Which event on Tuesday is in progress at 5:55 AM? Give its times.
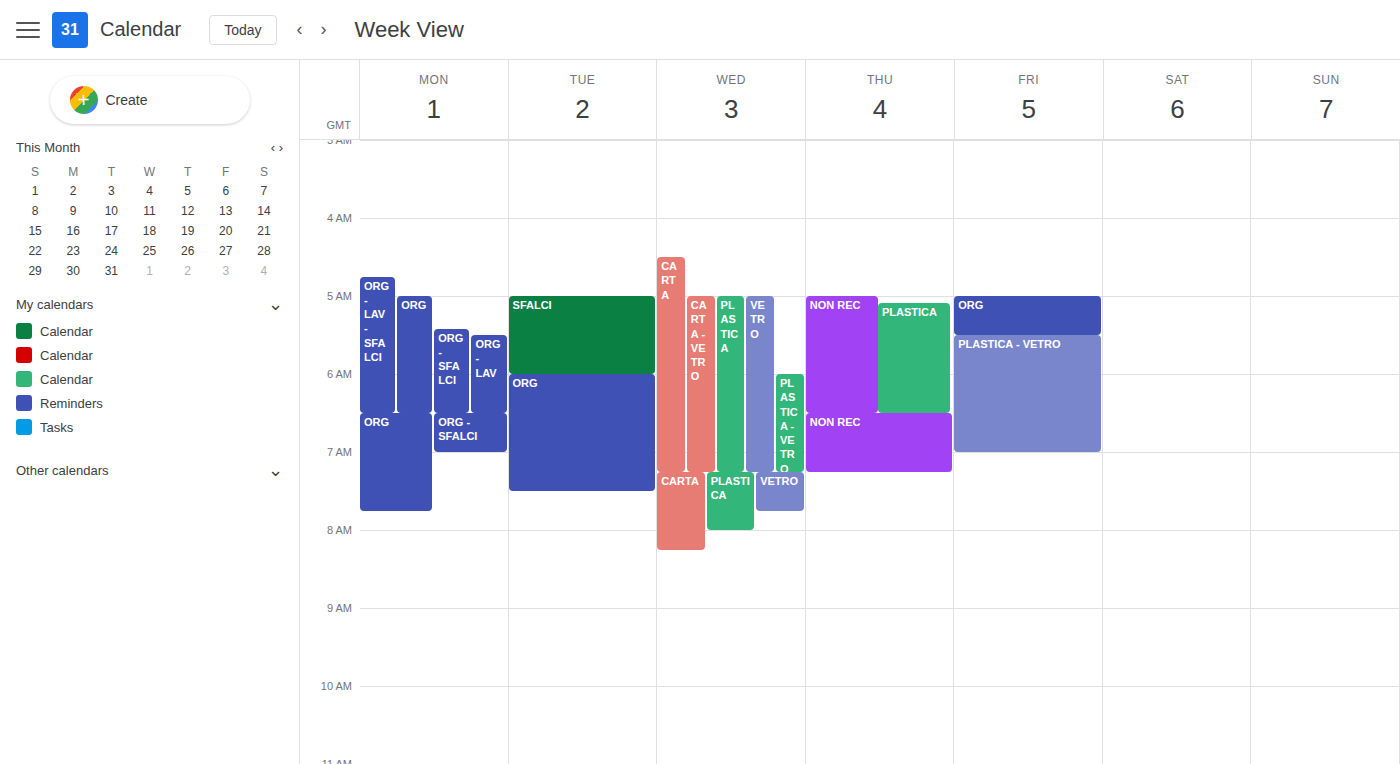
"SFALCI", 5:00 AM to 6:00 AM